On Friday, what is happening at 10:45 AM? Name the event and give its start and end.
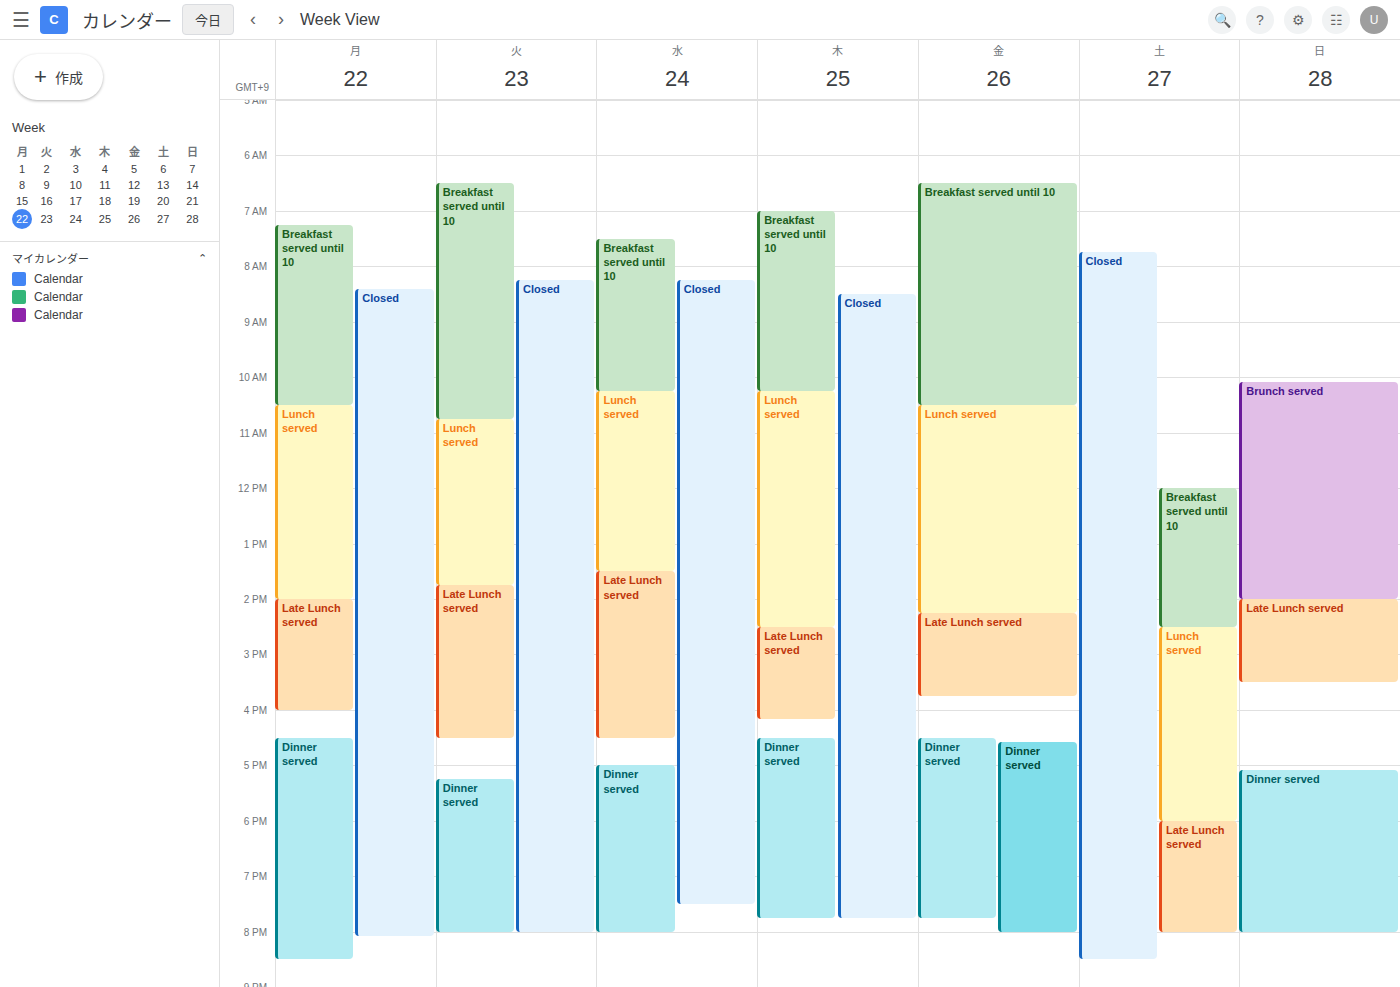
"Lunch served", 10:30 AM to 2:15 PM